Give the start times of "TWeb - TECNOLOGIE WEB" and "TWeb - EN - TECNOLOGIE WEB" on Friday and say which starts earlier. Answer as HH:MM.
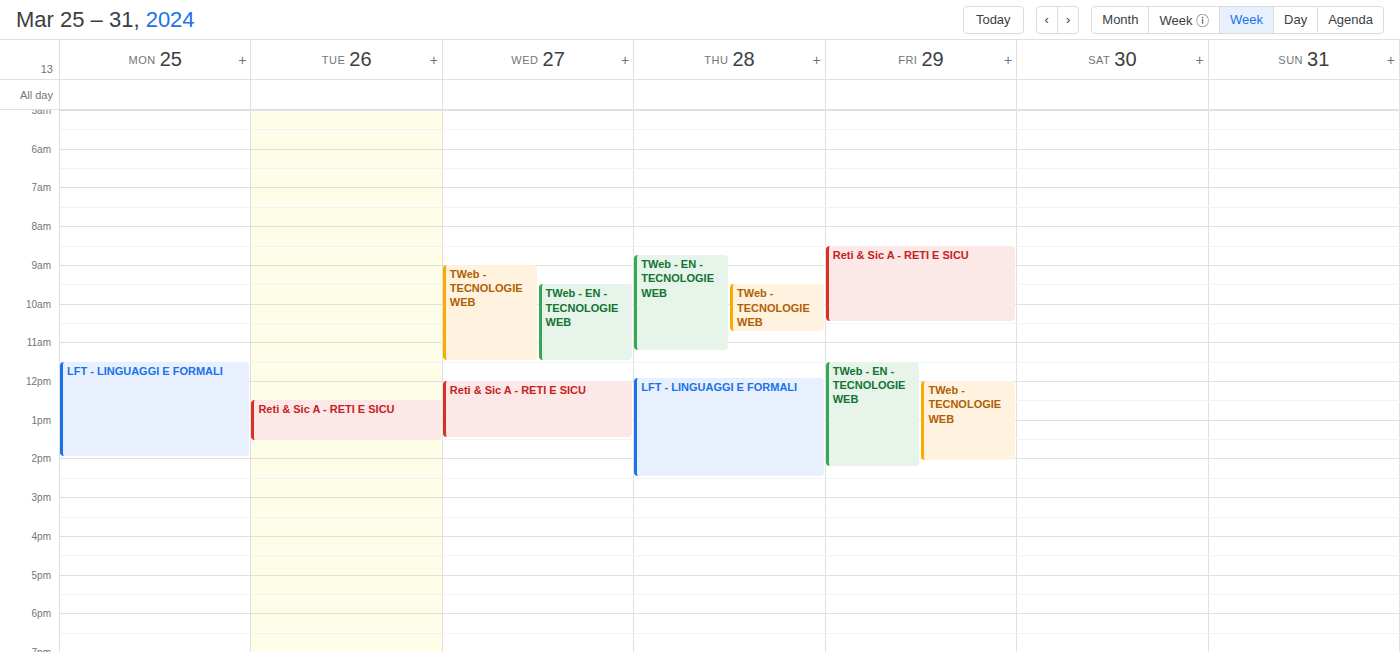
"TWeb - EN - TECNOLOGIE WEB" 11:30; "TWeb - TECNOLOGIE WEB" 12:00.